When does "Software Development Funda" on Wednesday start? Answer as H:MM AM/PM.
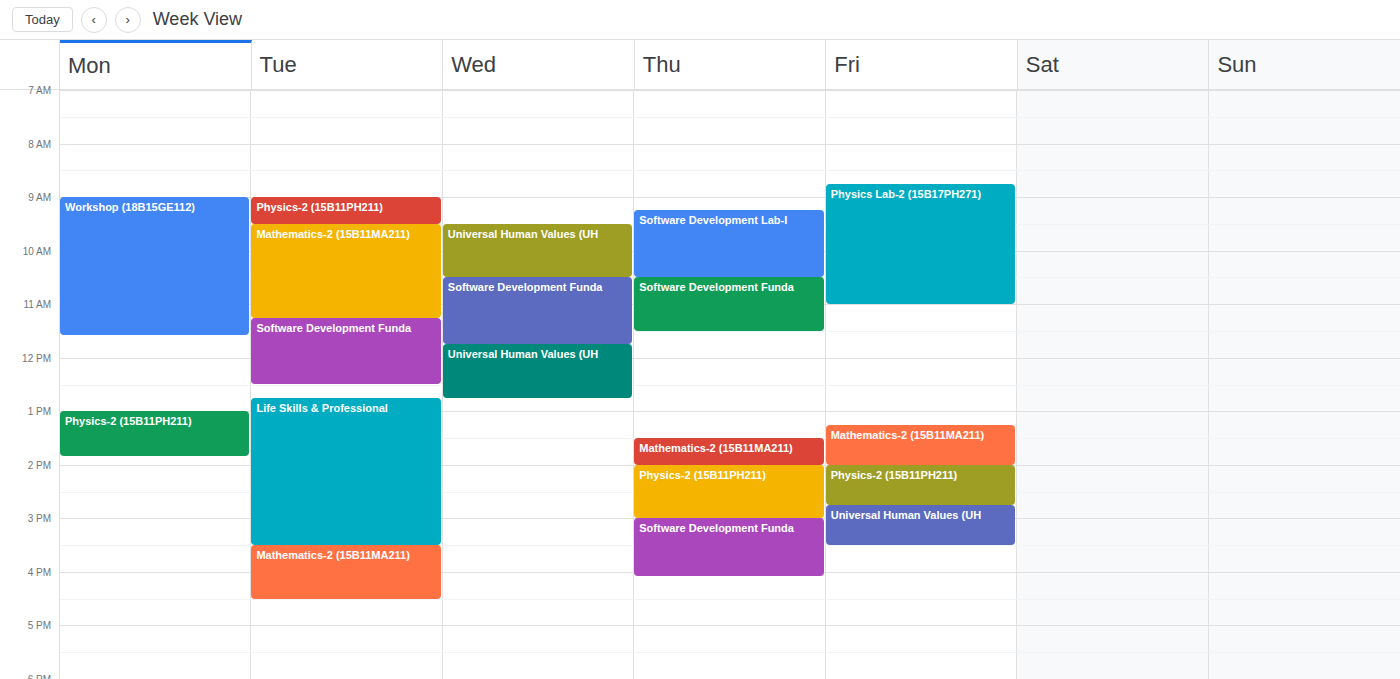
10:30 AM